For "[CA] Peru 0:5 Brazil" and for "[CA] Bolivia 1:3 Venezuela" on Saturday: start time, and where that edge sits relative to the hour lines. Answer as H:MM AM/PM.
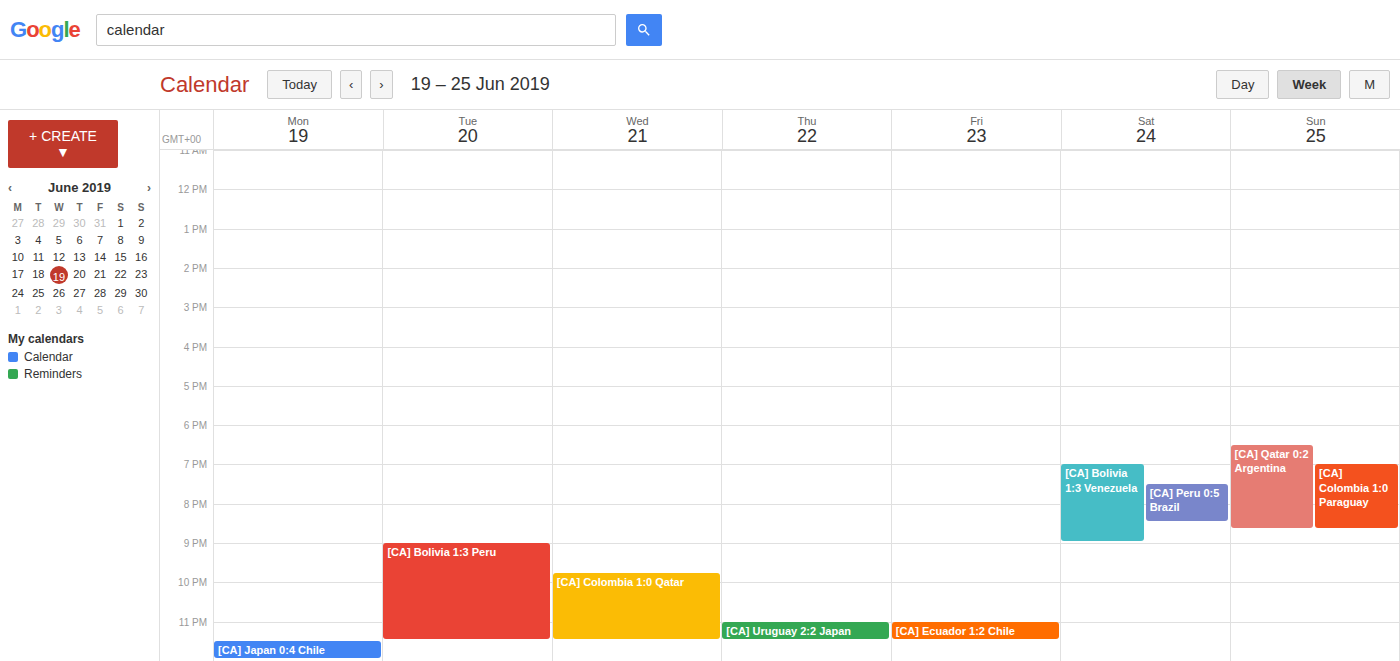
"[CA] Peru 0:5 Brazil": 7:30 PM, halfway between the 7 PM and 8 PM lines. "[CA] Bolivia 1:3 Venezuela": 7:00 PM, exactly on the 7 PM line.